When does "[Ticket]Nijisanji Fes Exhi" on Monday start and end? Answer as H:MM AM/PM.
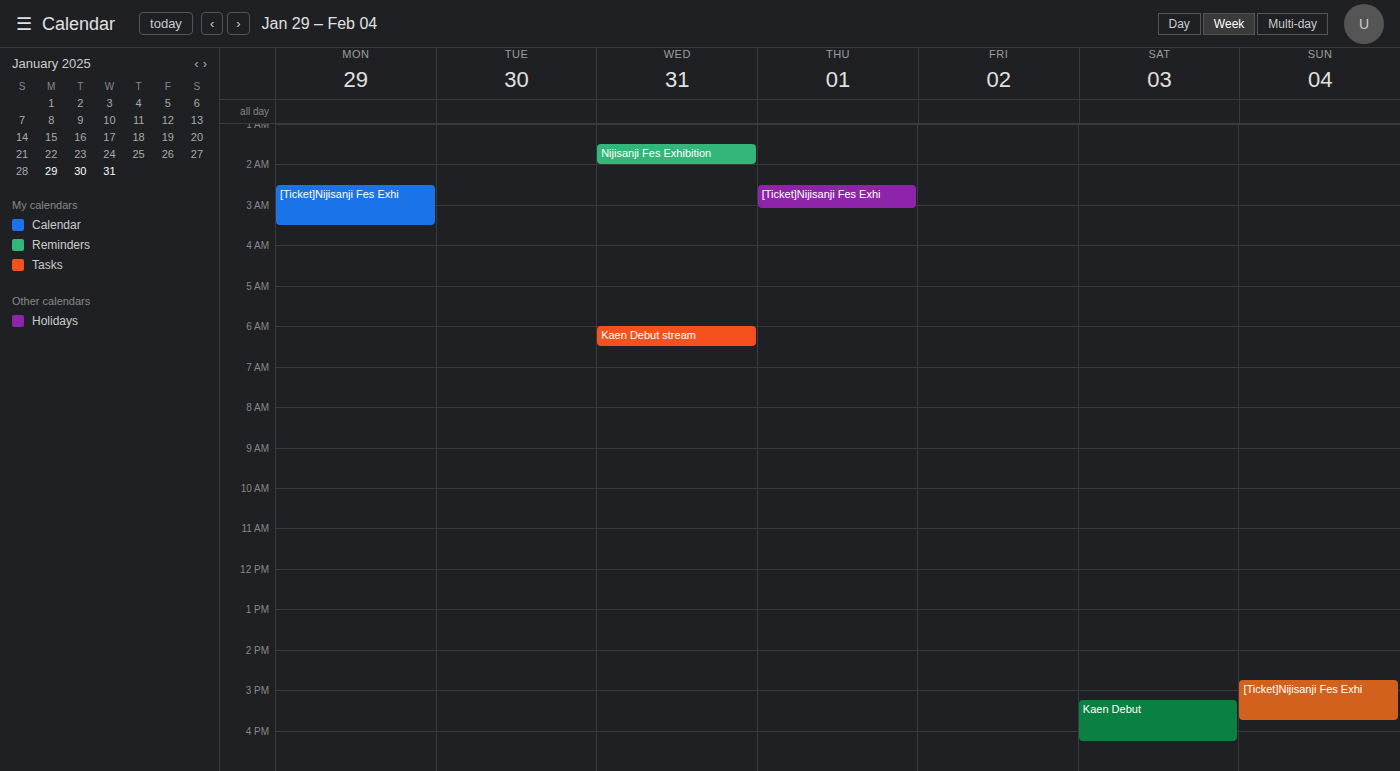
2:30 AM to 3:30 AM